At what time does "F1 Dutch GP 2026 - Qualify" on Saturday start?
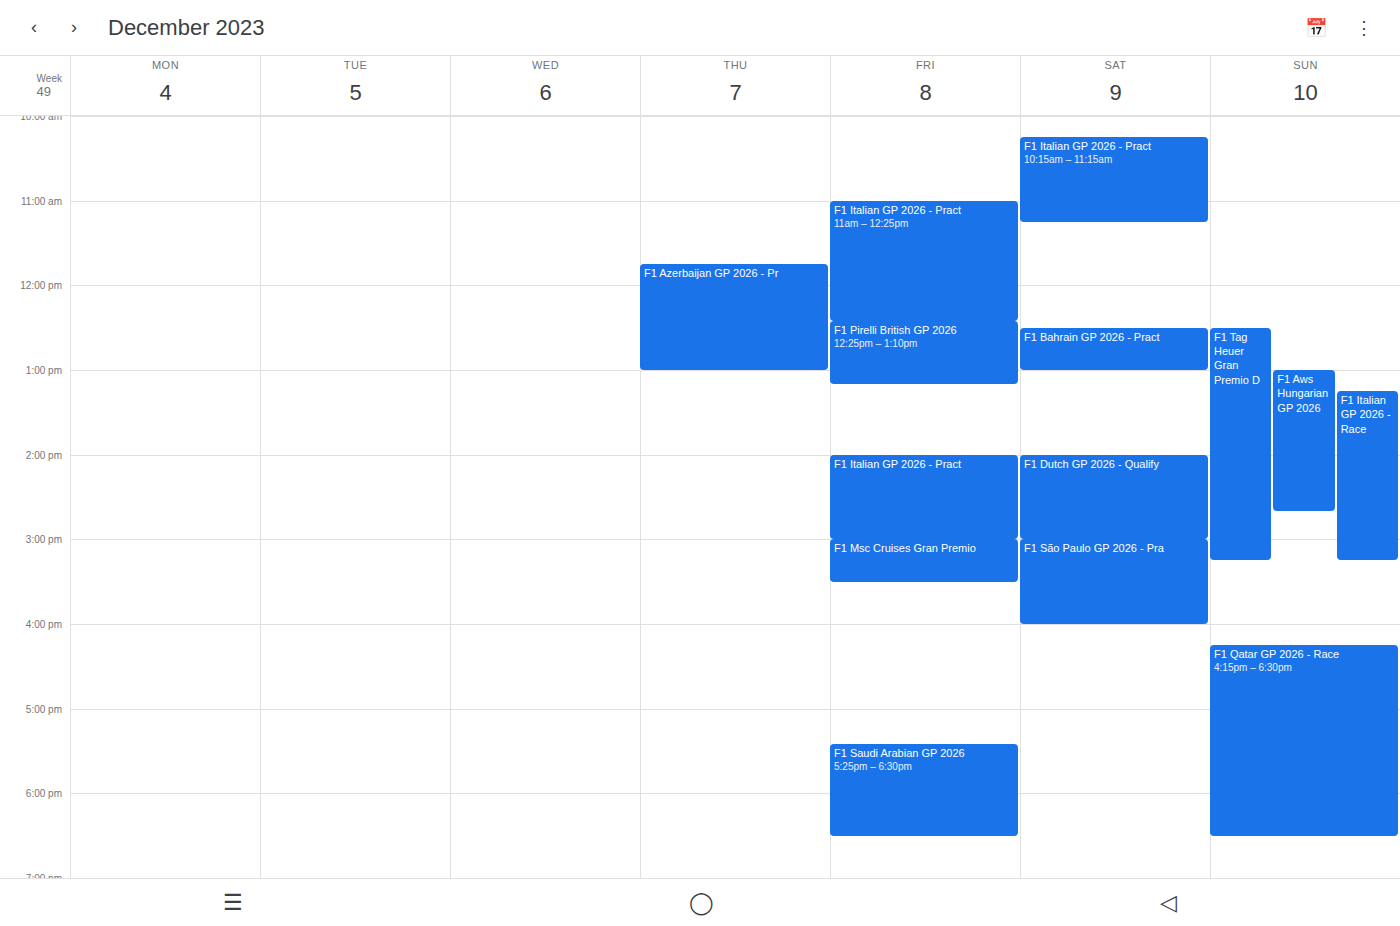
14:00